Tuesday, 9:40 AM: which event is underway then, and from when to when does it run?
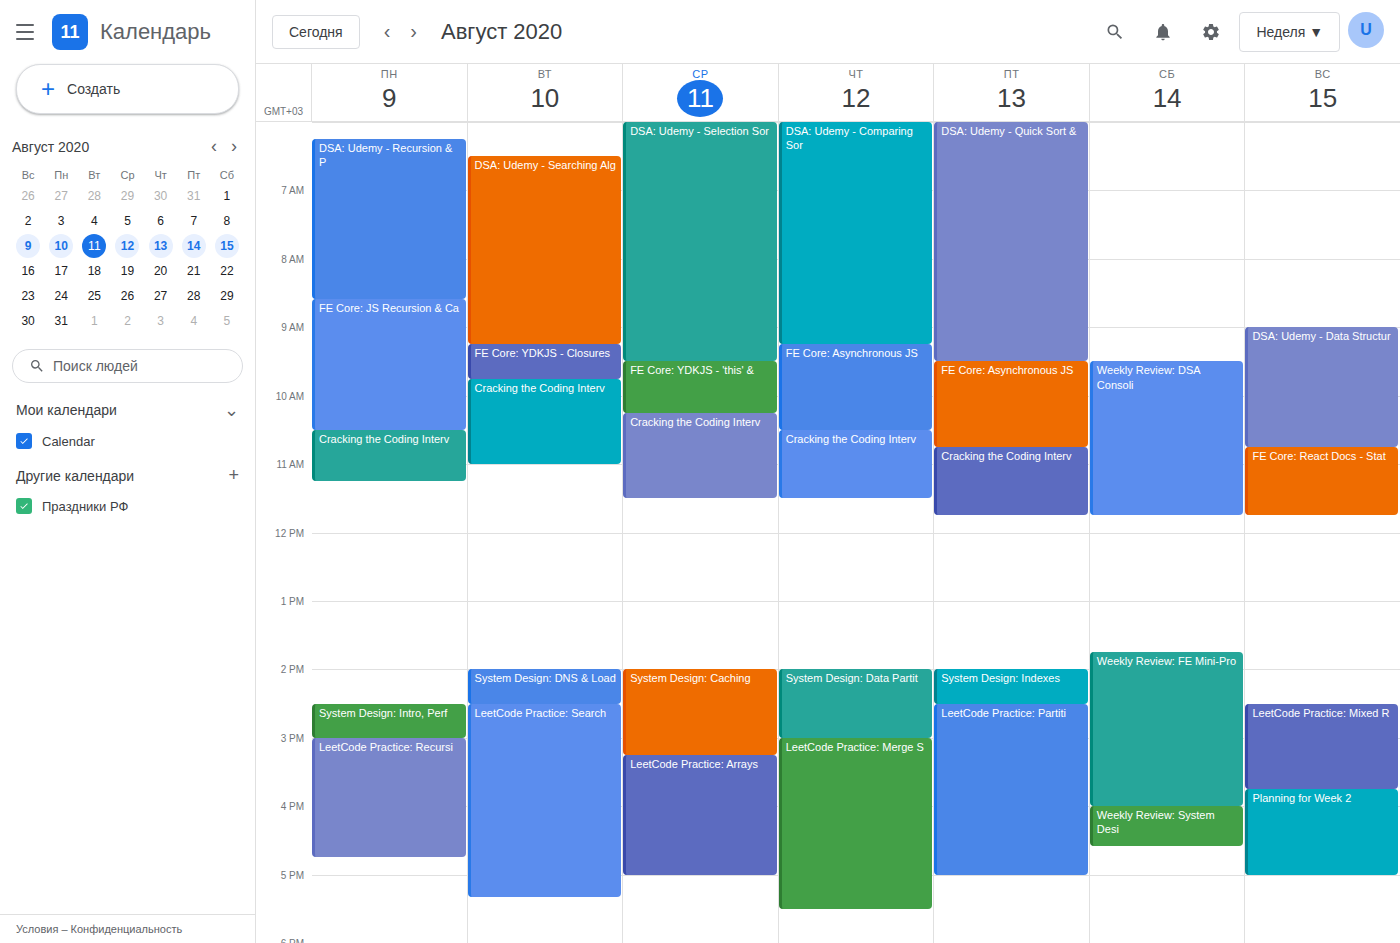
"FE Core: YDKJS - Closures", 9:15 AM to 9:45 AM